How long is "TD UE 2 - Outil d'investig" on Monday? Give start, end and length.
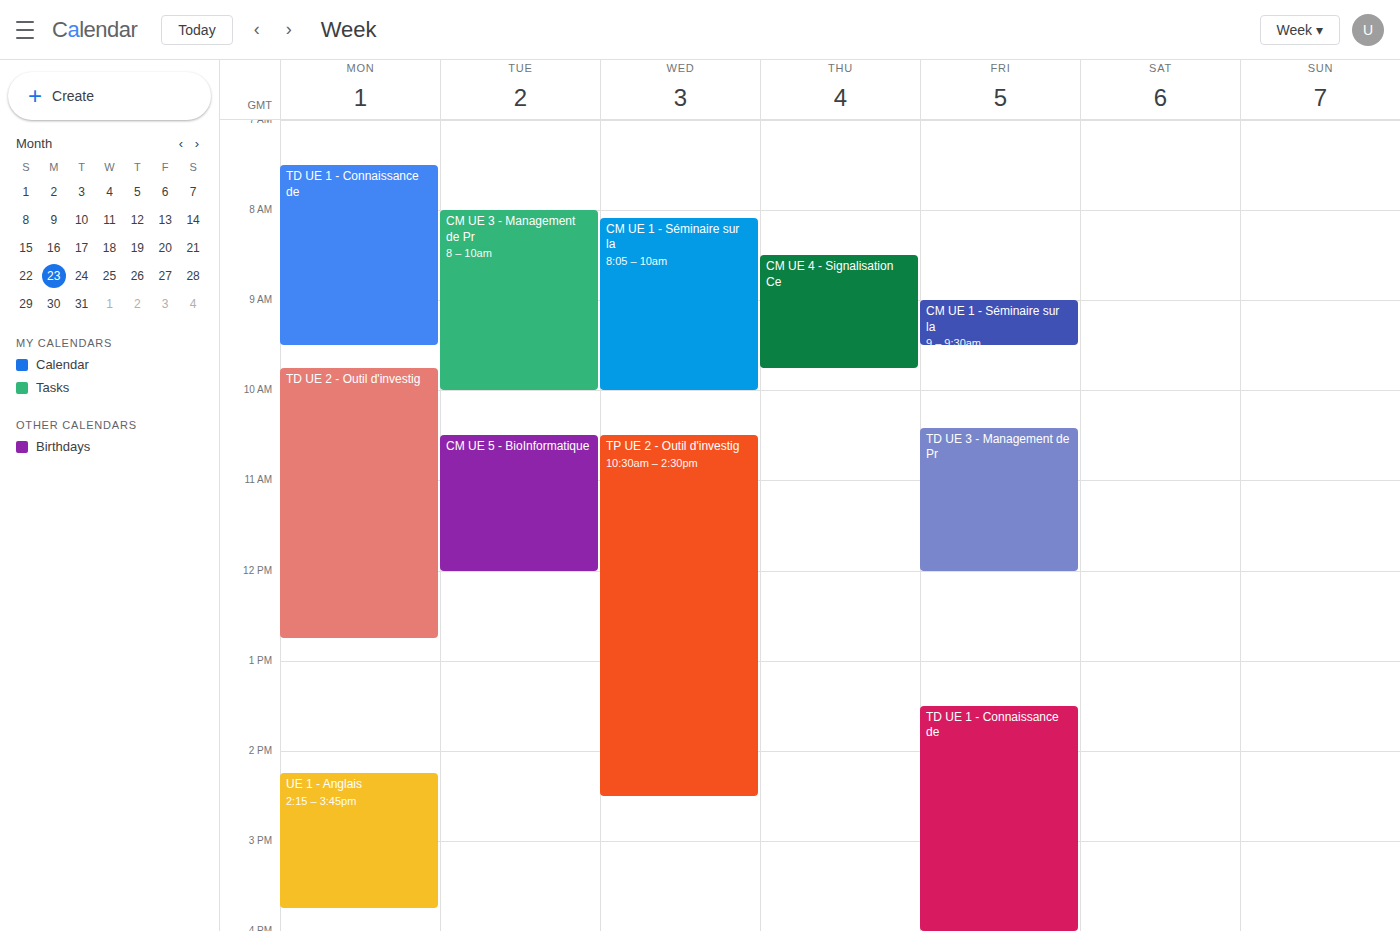
9:45 AM to 12:45 PM, 3 hours